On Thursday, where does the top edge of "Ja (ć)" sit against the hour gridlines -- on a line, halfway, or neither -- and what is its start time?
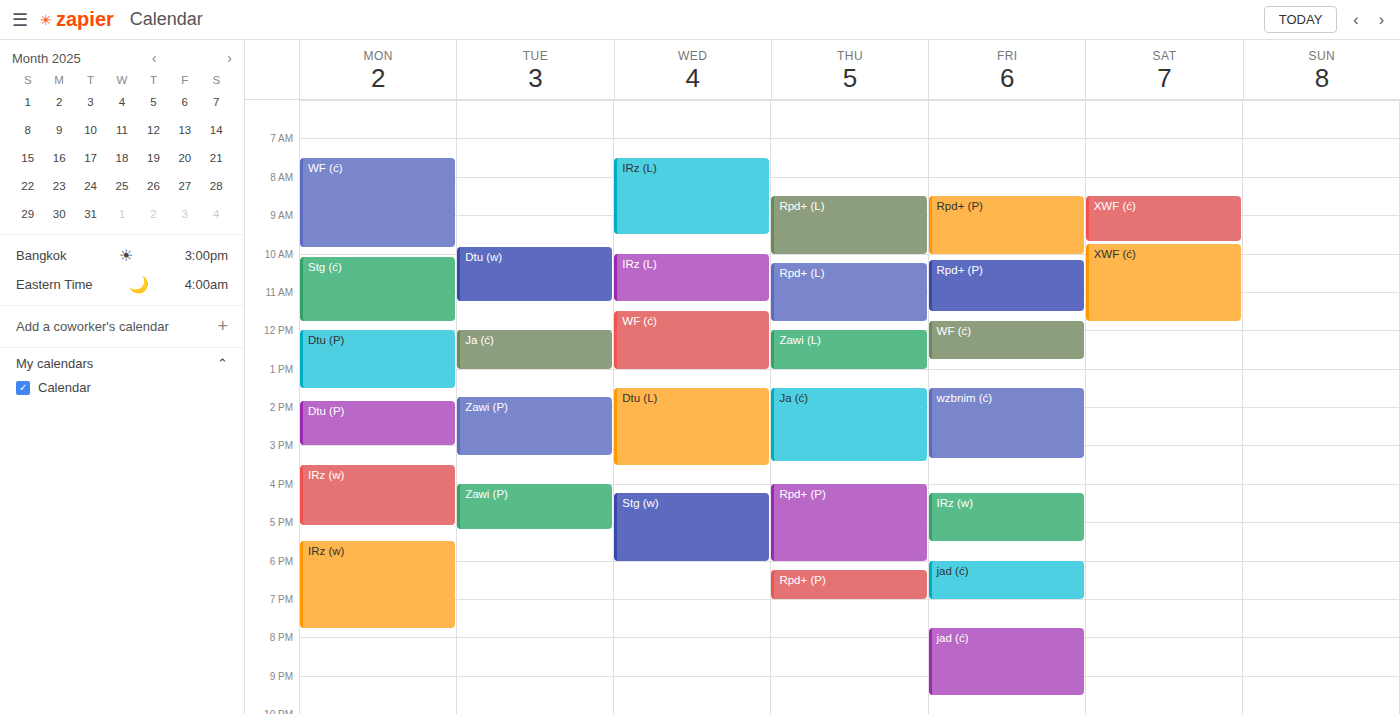
1:30 PM -- halfway between the 1 PM and 2 PM lines.